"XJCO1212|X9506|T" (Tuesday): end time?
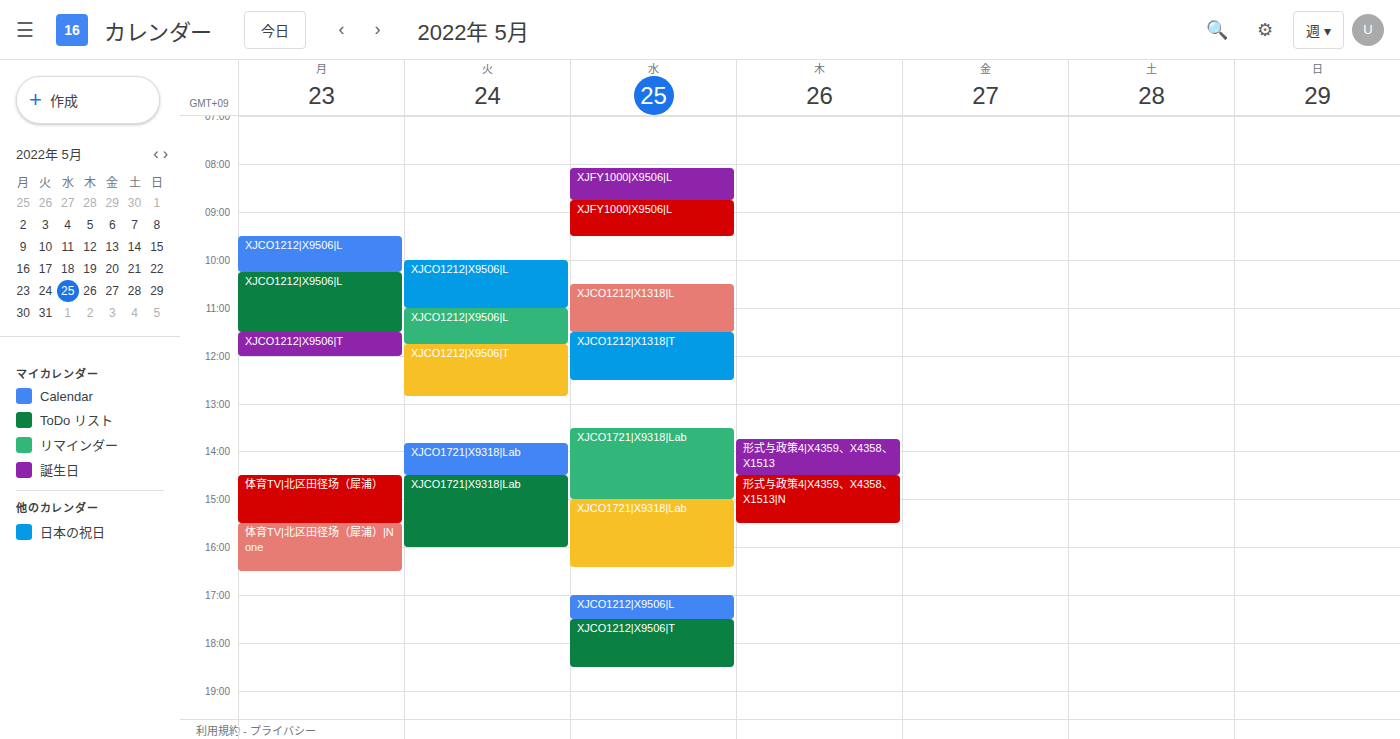
12:50 PM